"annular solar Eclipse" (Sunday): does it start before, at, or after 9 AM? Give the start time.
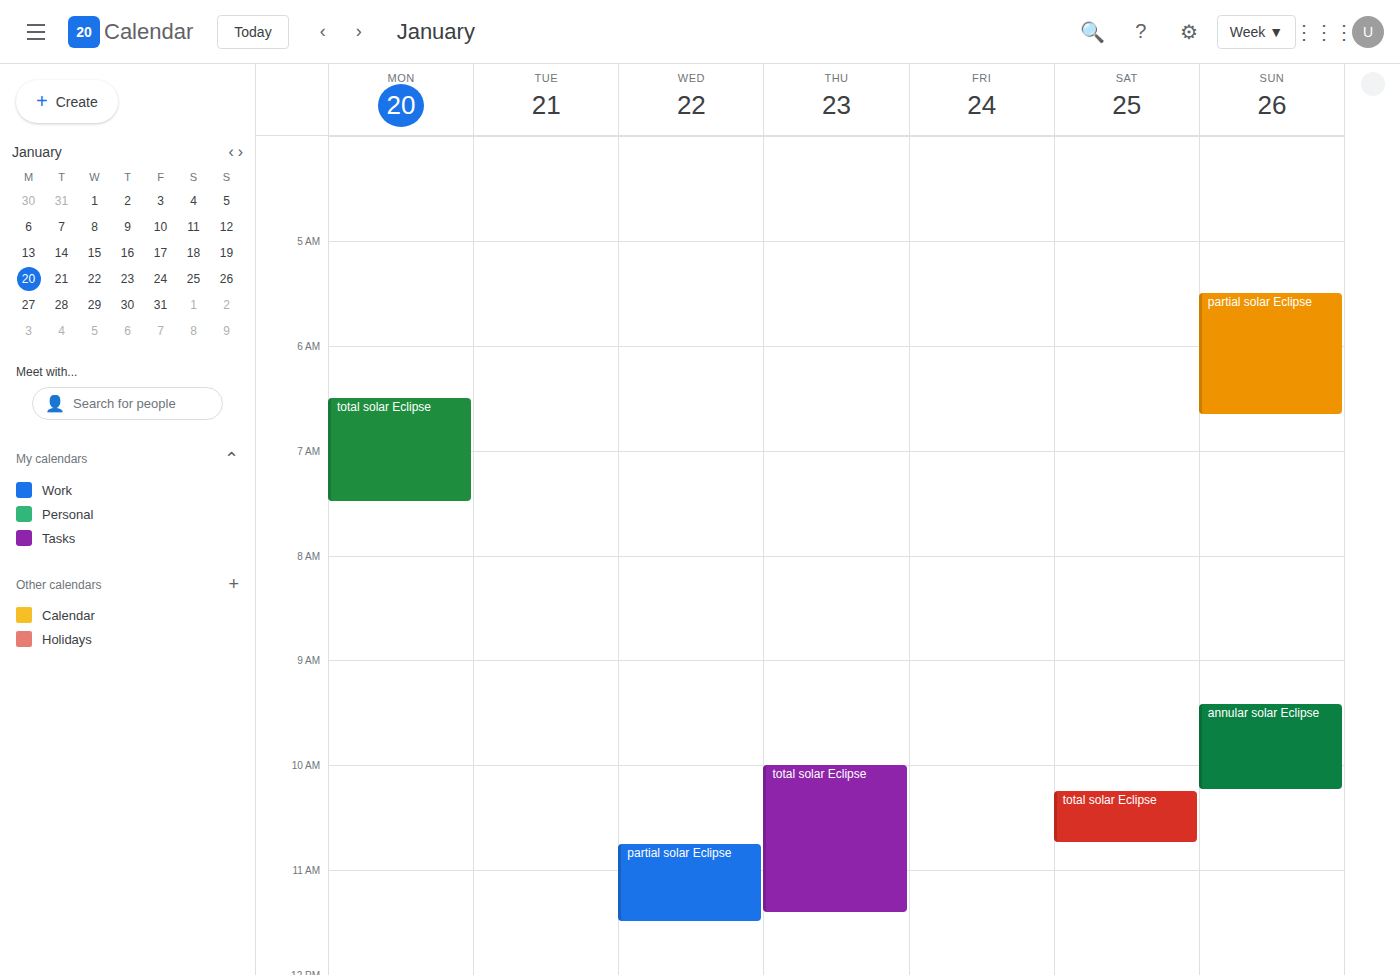
9:25 AM -- after 9 AM, 25 minutes below the 9 AM line.